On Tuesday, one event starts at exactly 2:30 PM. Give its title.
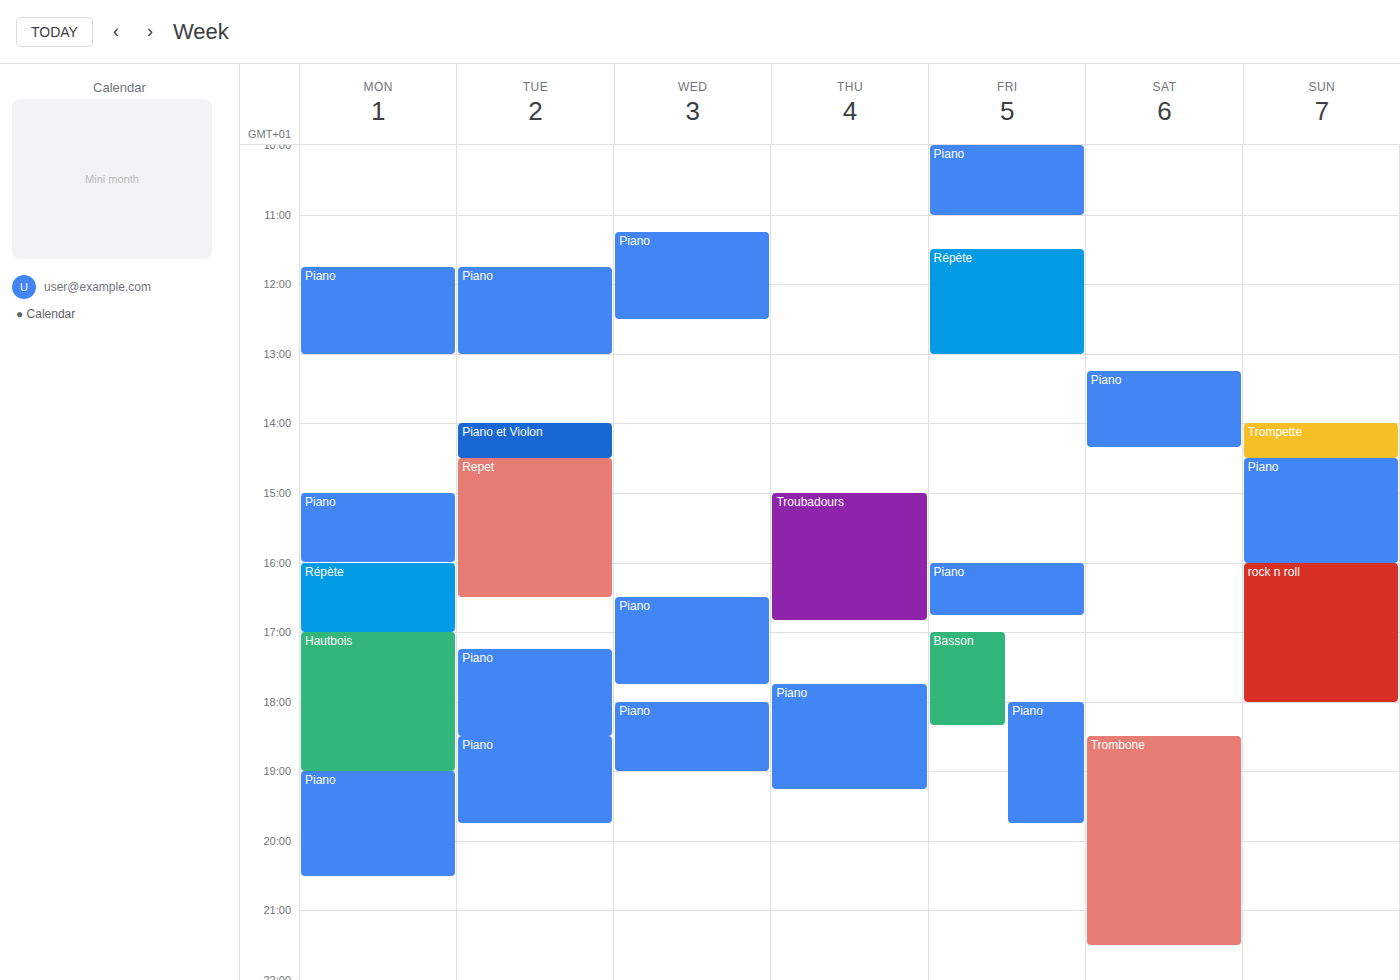
"Repet"